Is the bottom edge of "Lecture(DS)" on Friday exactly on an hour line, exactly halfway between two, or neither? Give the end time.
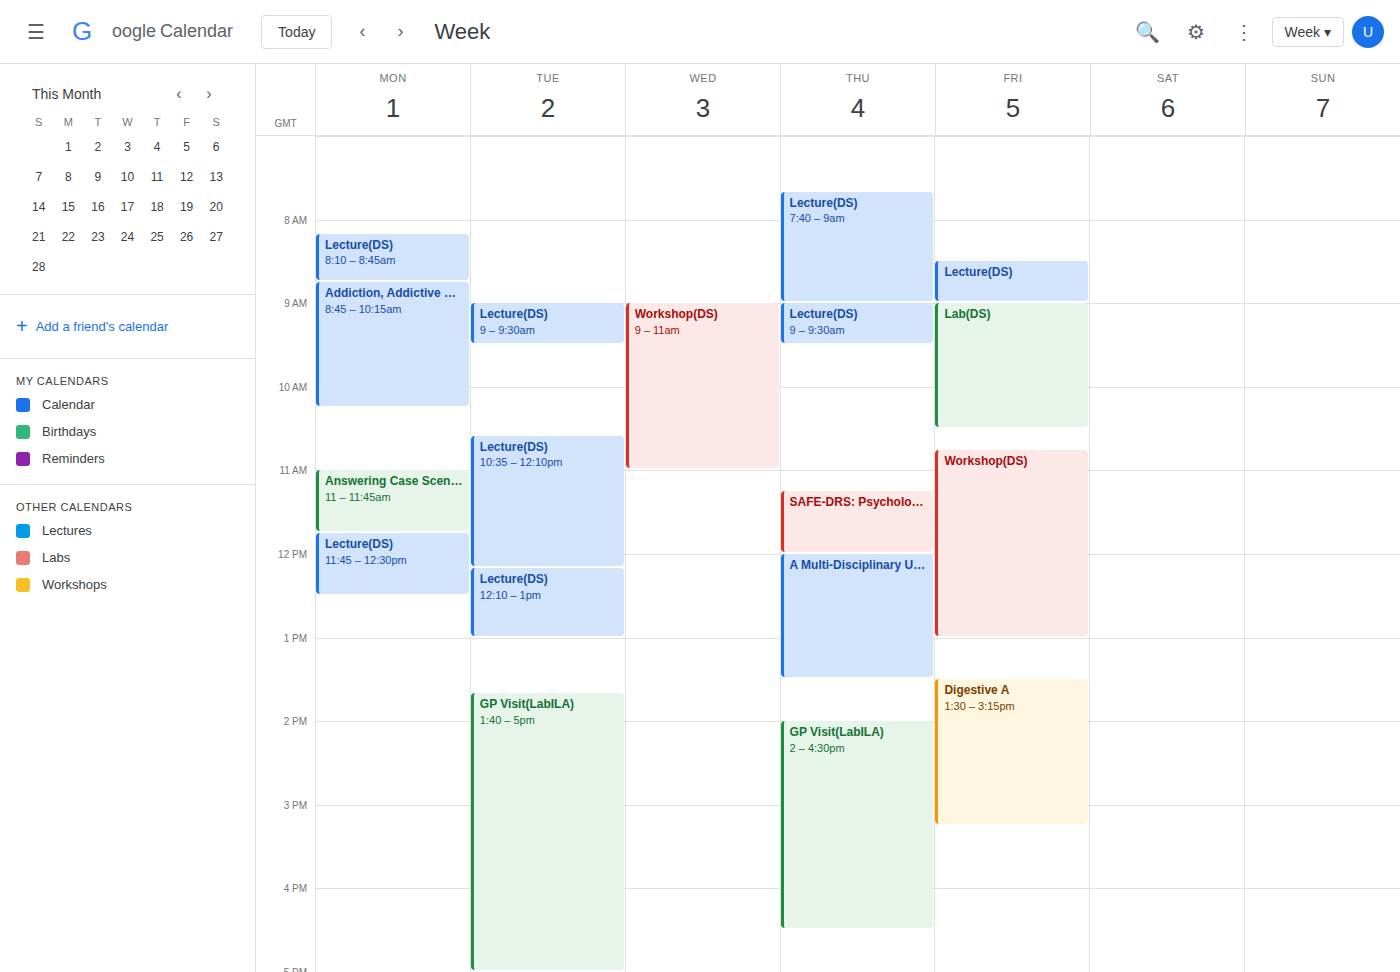
09:00 -- exactly on the 09:00 line.